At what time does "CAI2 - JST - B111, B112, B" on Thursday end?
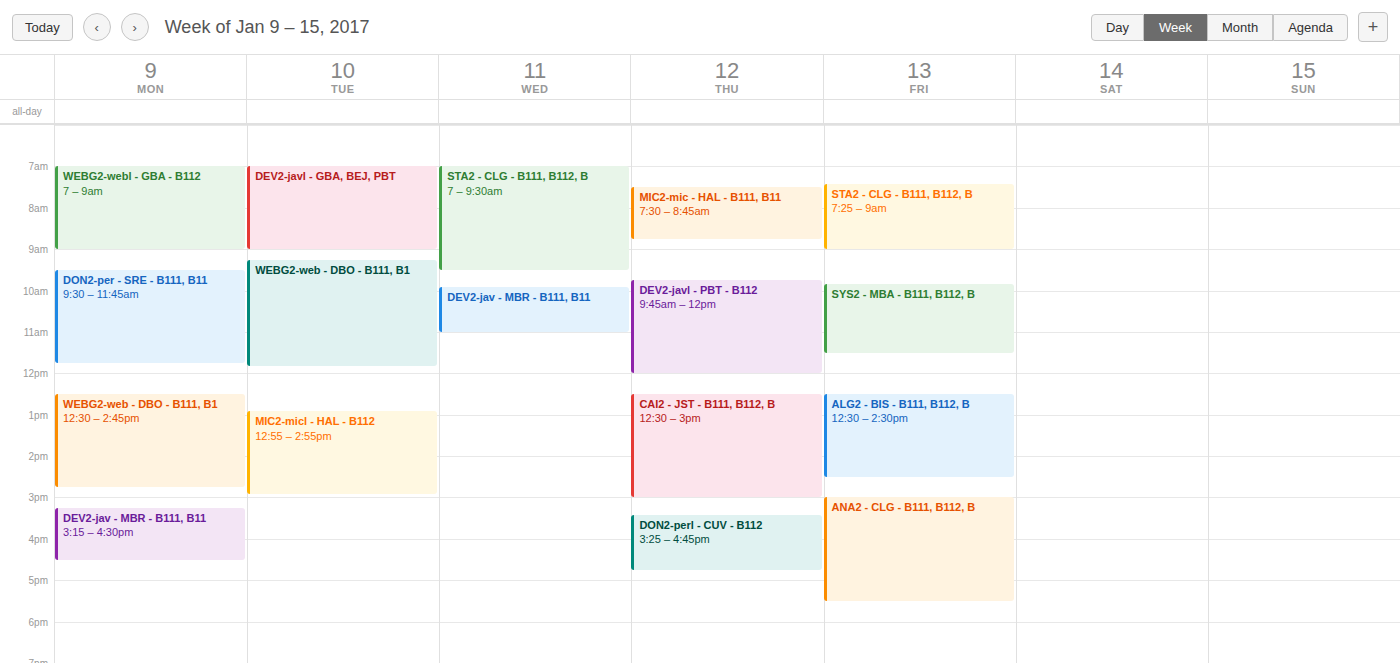
3:00 PM